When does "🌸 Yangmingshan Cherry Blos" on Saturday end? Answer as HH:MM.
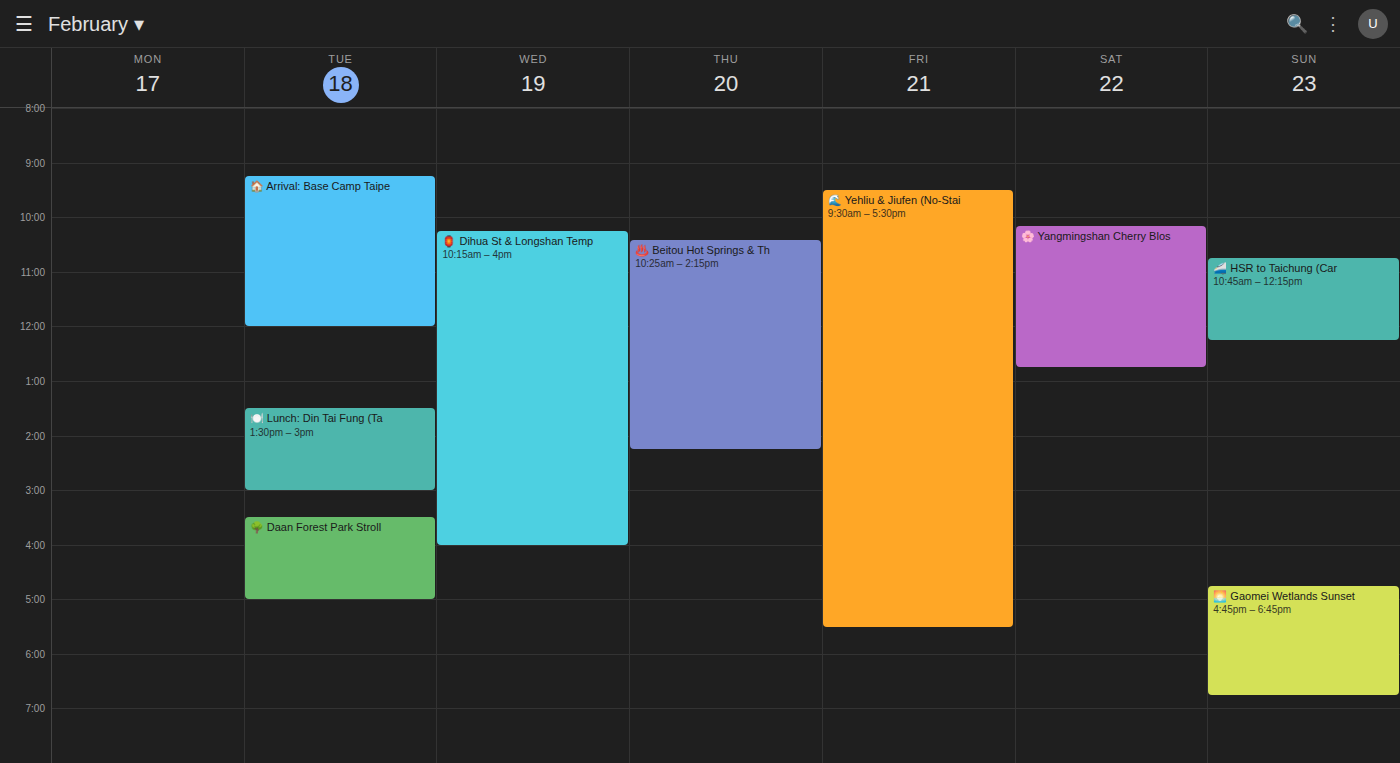
12:45